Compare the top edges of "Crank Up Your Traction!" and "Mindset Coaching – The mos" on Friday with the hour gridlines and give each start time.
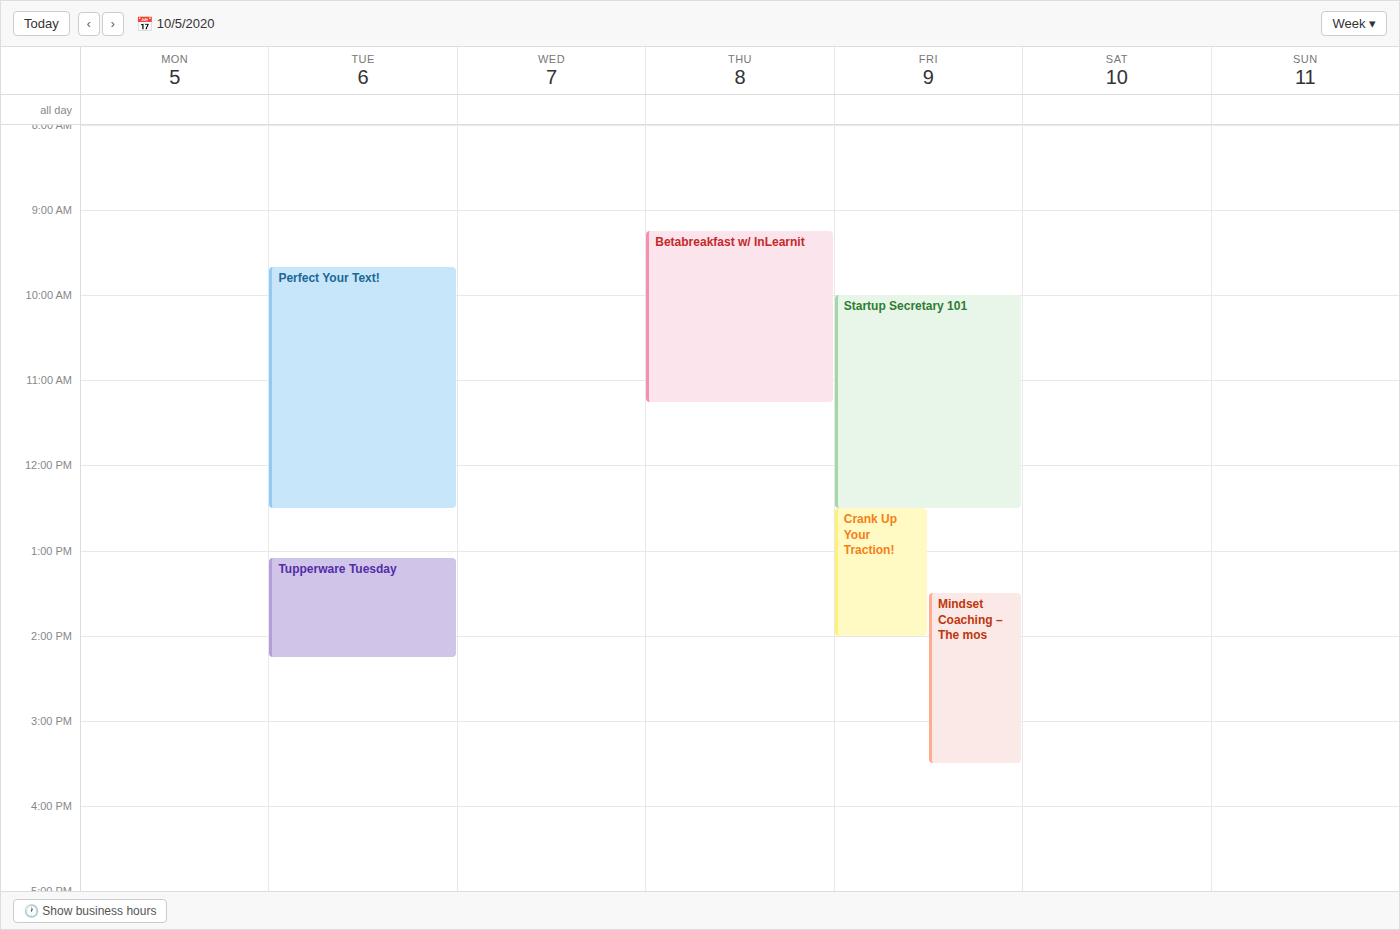
"Crank Up Your Traction!": 12:30 PM, halfway between the 12 PM and 1 PM lines. "Mindset Coaching – The mos": 1:30 PM, halfway between the 1 PM and 2 PM lines.